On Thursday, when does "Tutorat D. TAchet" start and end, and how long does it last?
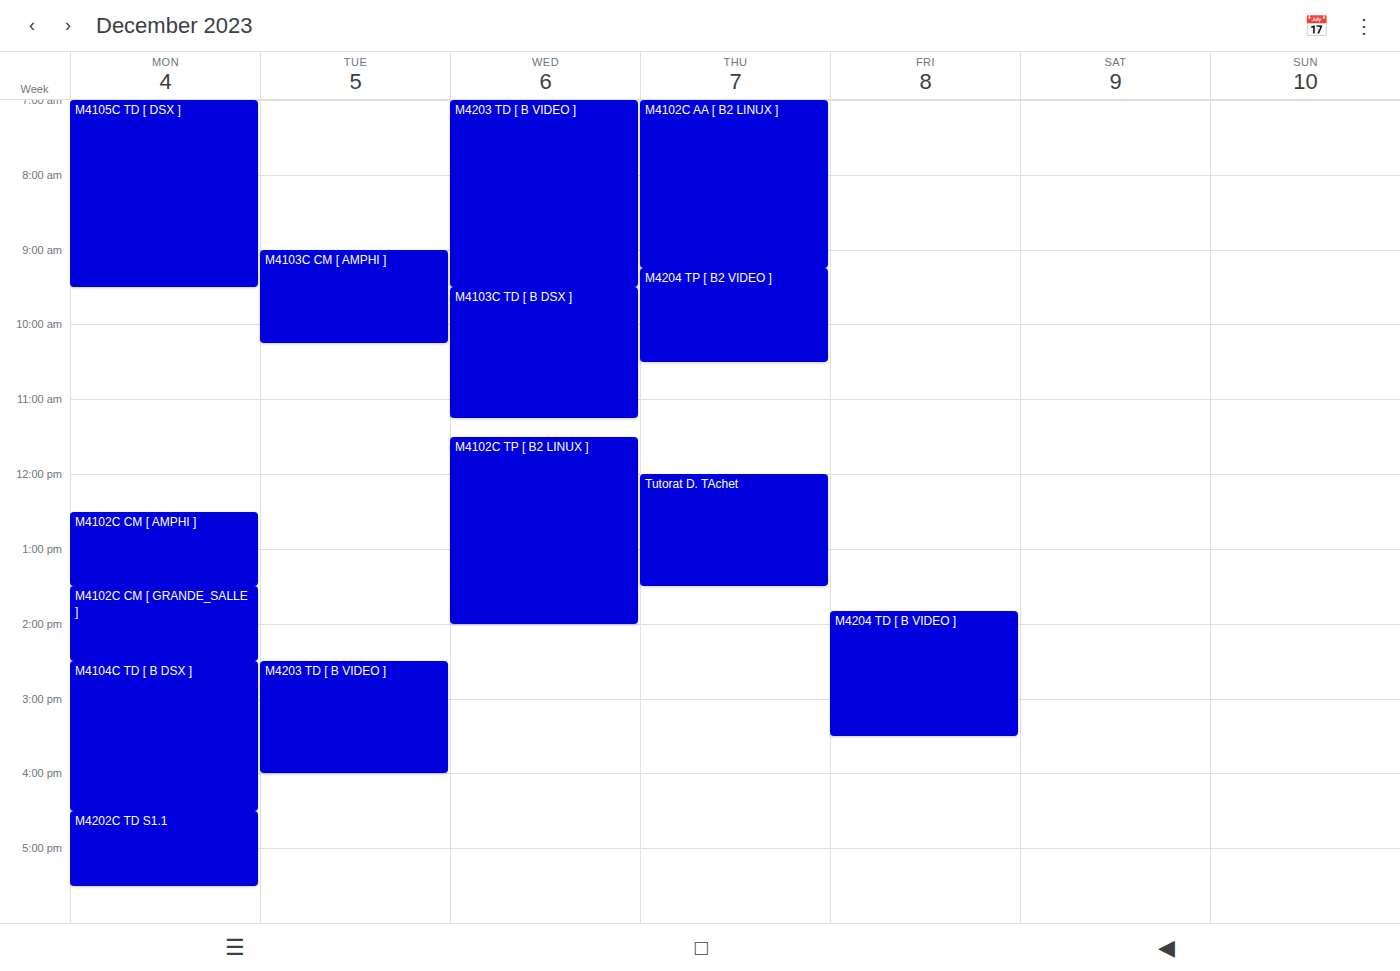
12:00 PM to 1:30 PM, 1 hour 30 minutes